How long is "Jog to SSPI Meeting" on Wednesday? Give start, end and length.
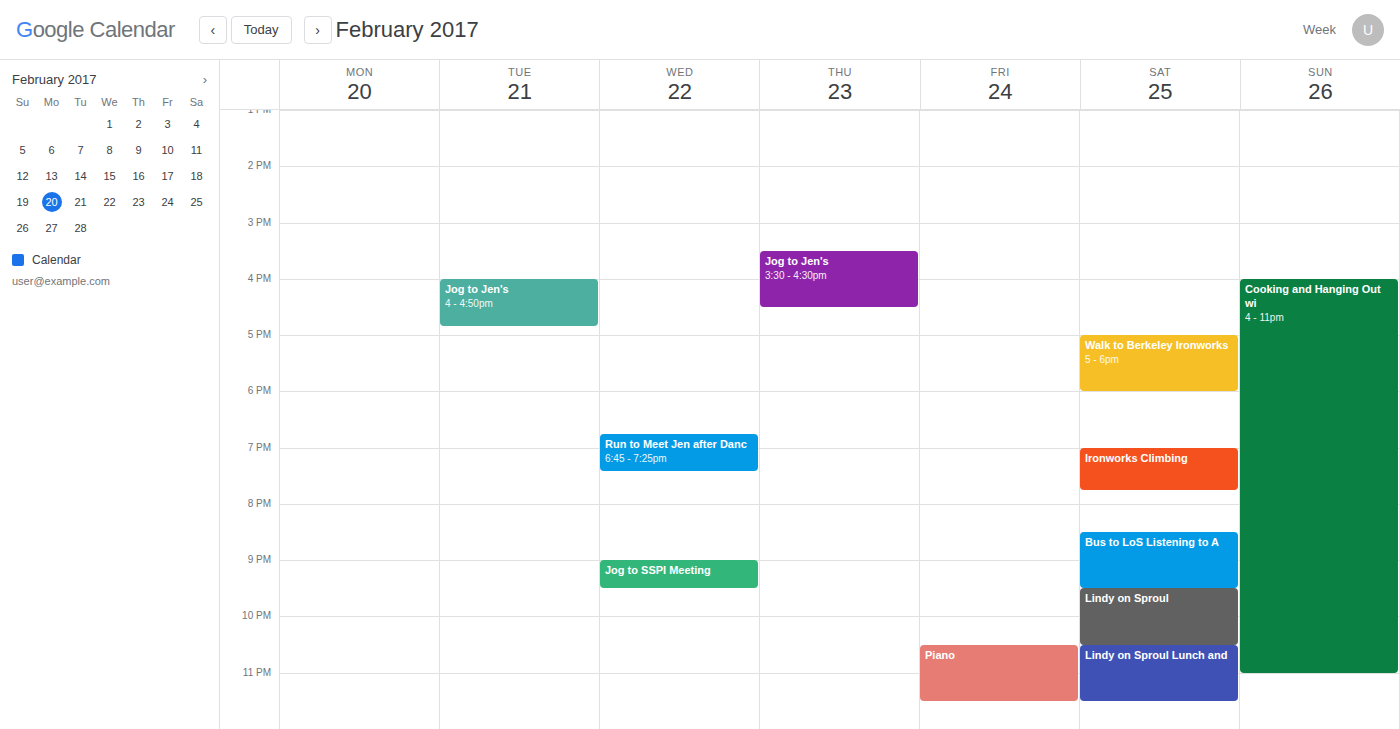
9:00 PM to 9:30 PM, 30 minutes